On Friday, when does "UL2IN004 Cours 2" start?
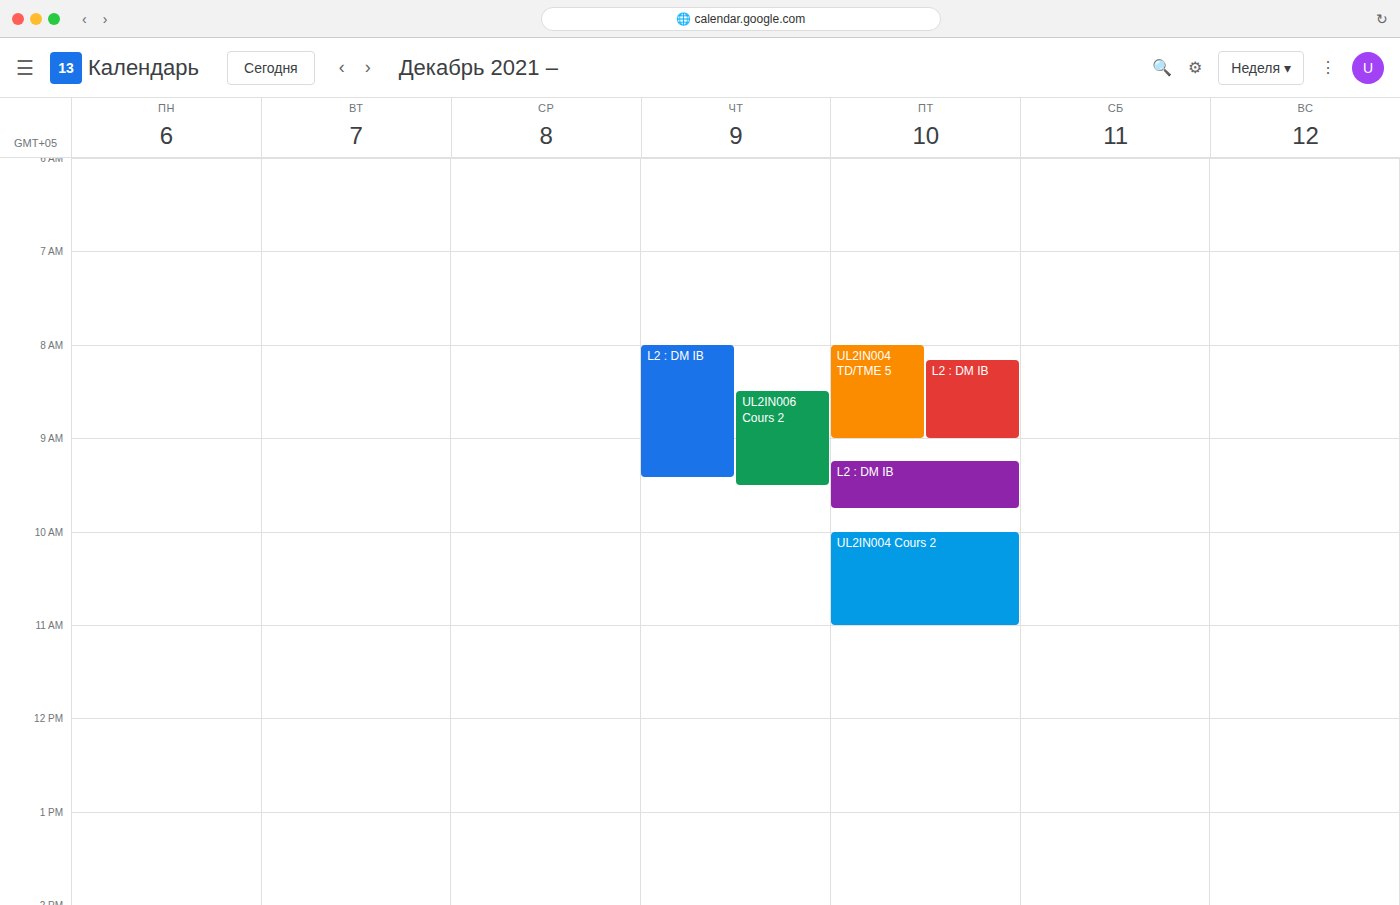
10:00